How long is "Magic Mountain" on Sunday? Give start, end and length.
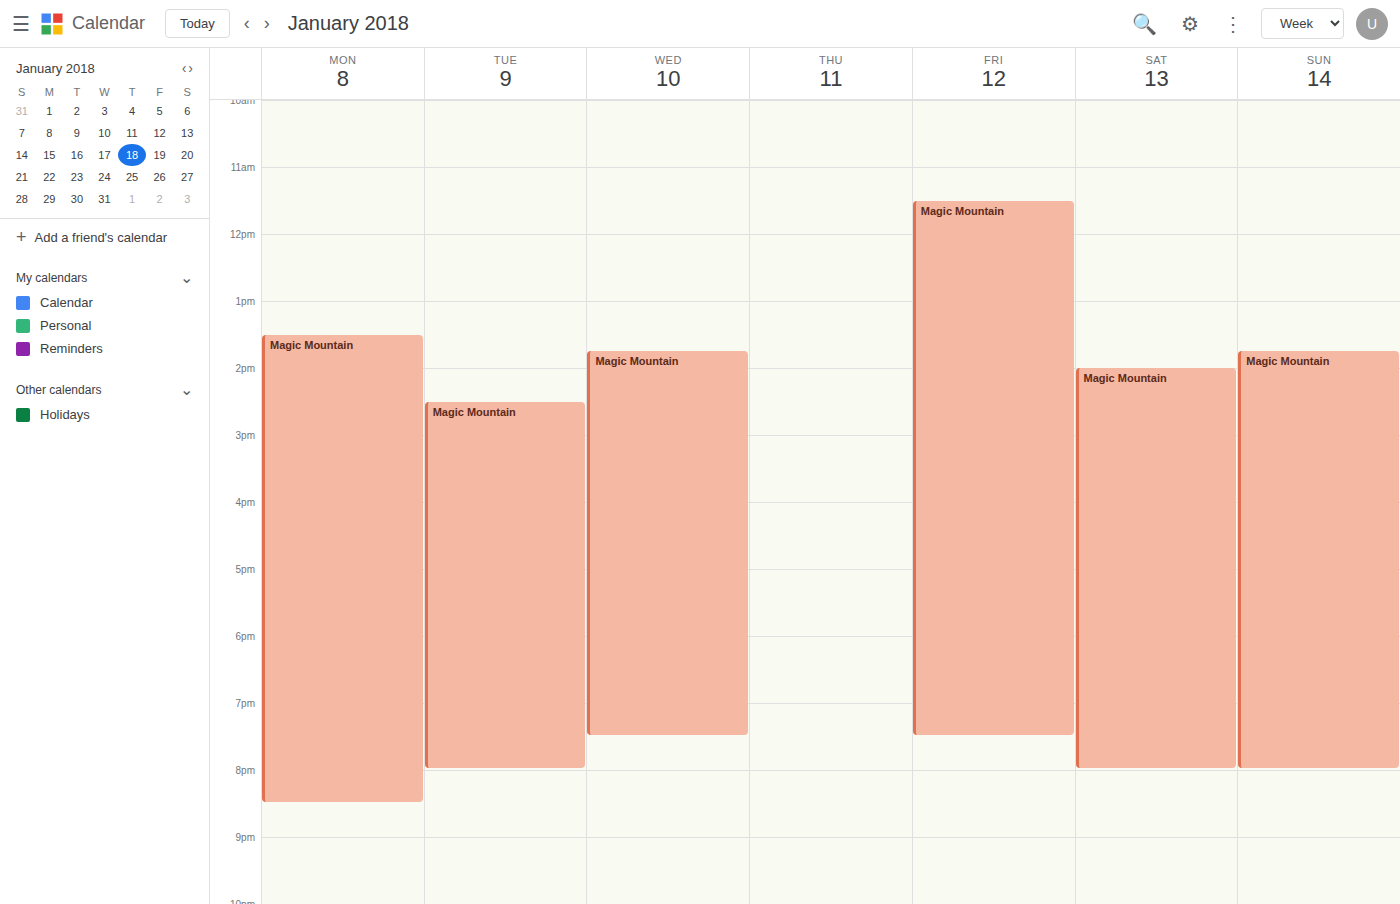
1:45 PM to 8:00 PM, 6 hours 15 minutes